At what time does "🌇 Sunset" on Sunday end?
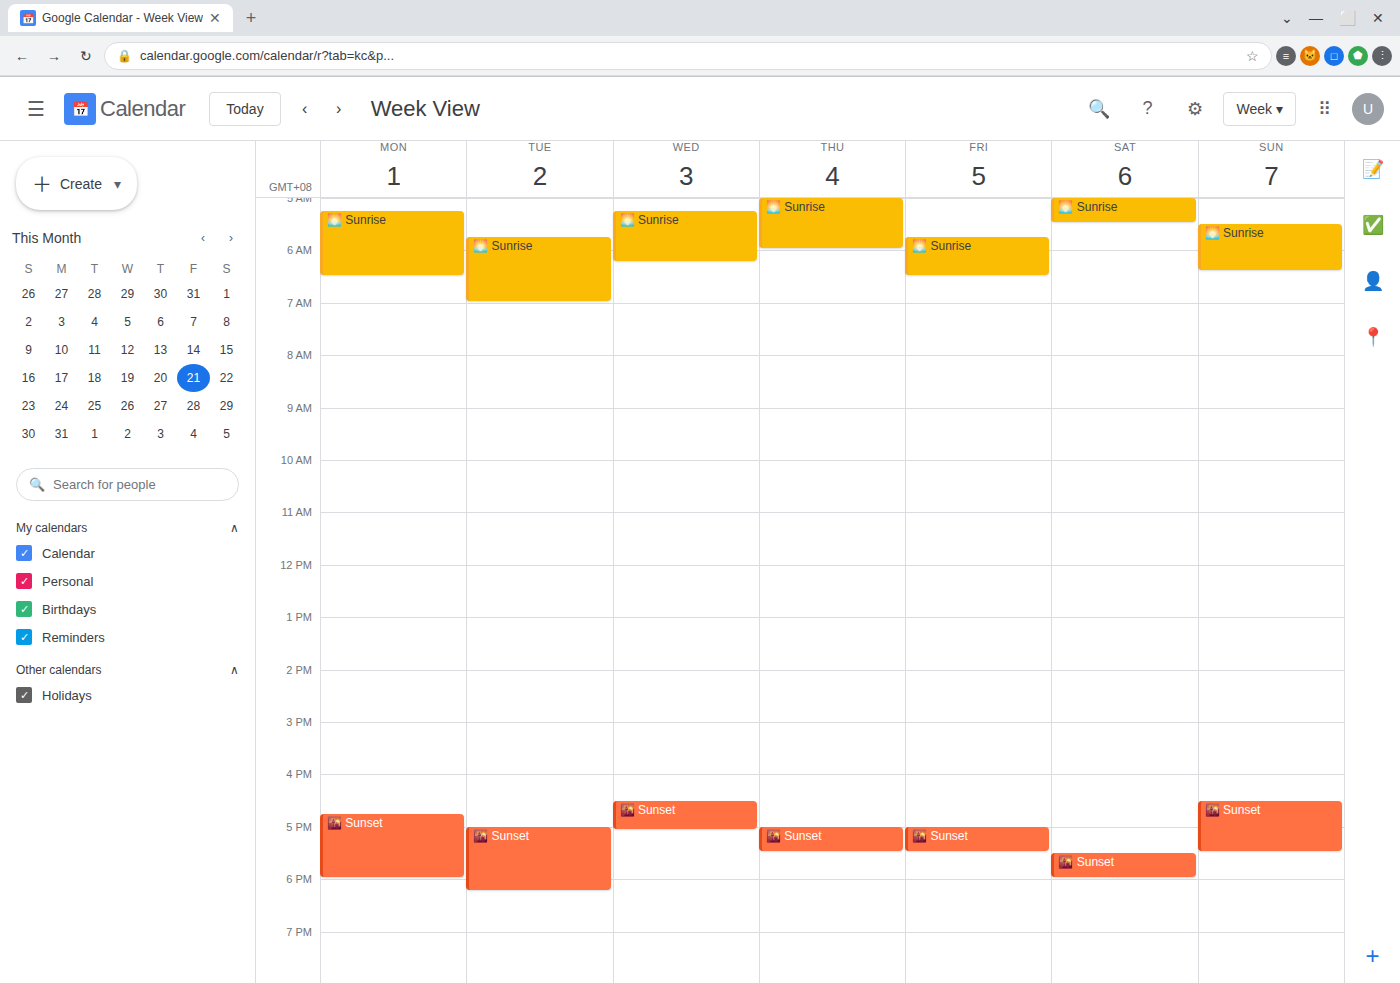
5:30 PM